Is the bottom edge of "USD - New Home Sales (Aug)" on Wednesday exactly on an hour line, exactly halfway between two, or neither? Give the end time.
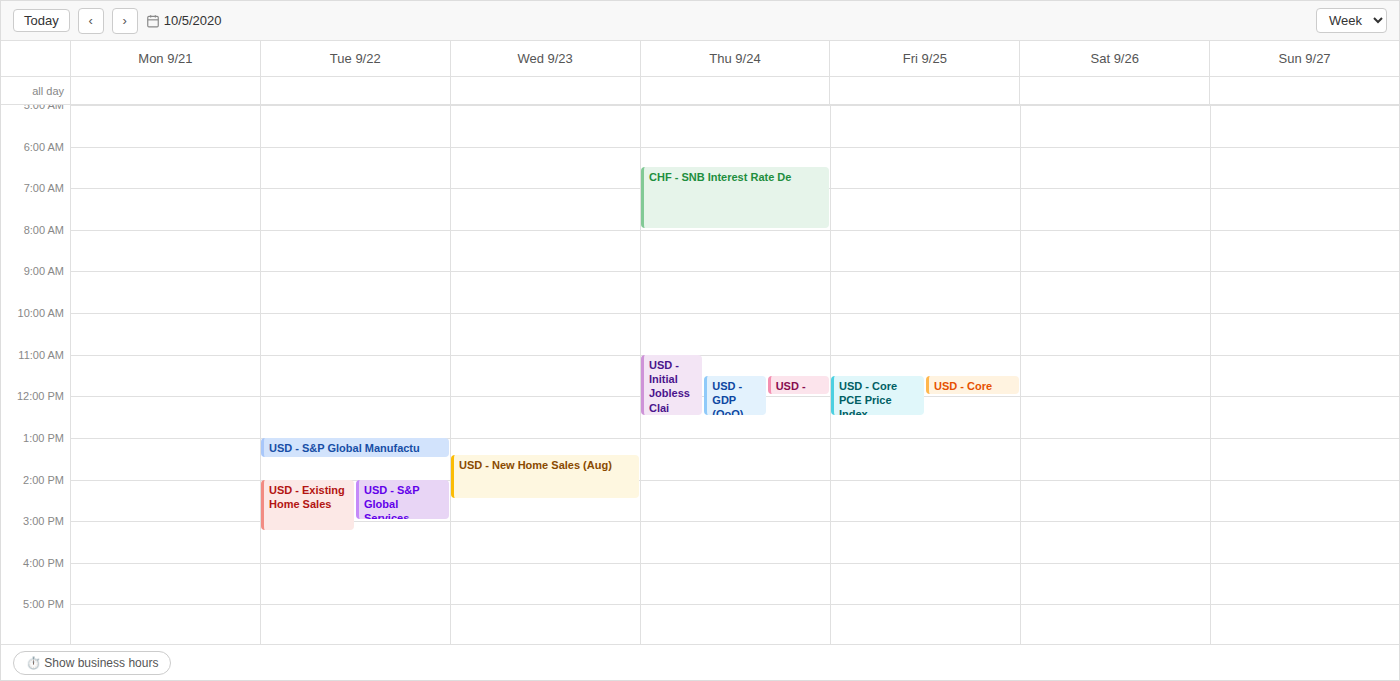
2:30 PM -- halfway between the 2 PM and 3 PM lines.